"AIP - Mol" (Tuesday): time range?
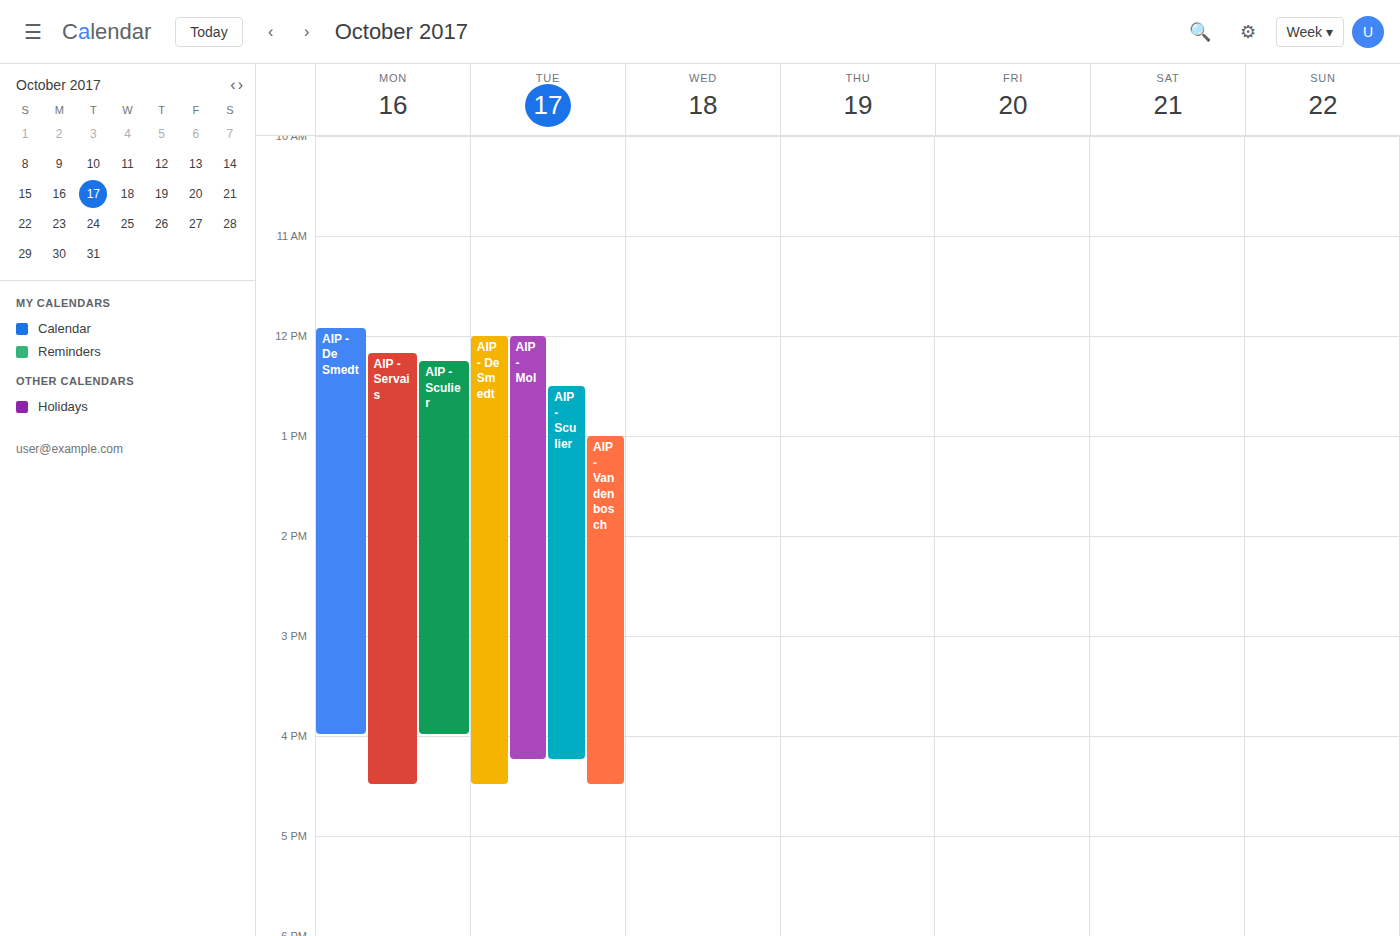
12:00 PM to 4:15 PM